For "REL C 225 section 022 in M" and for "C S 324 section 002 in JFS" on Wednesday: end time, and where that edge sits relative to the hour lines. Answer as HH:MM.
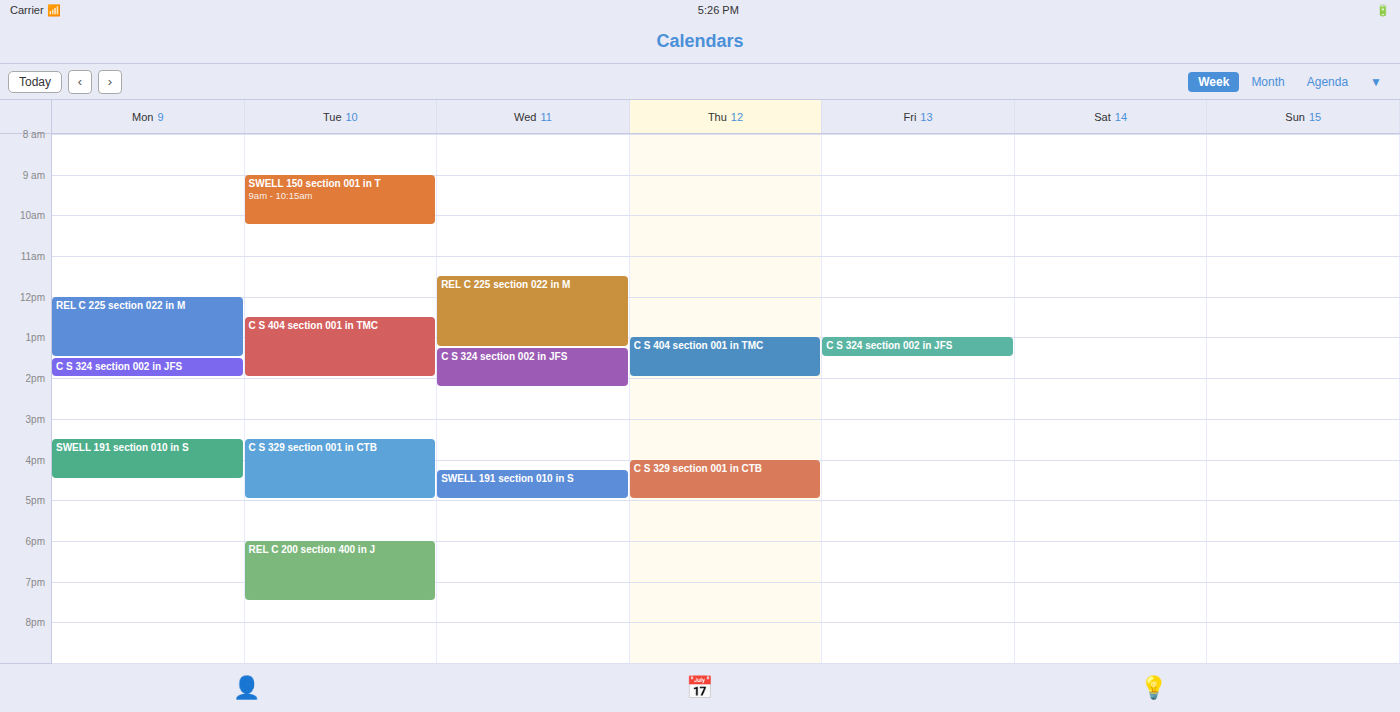
"REL C 225 section 022 in M": 13:15, neither: a quarter of the way from the 13:00 line to the 14:00 line. "C S 324 section 002 in JFS": 14:15, neither: a quarter of the way from the 14:00 line to the 15:00 line.